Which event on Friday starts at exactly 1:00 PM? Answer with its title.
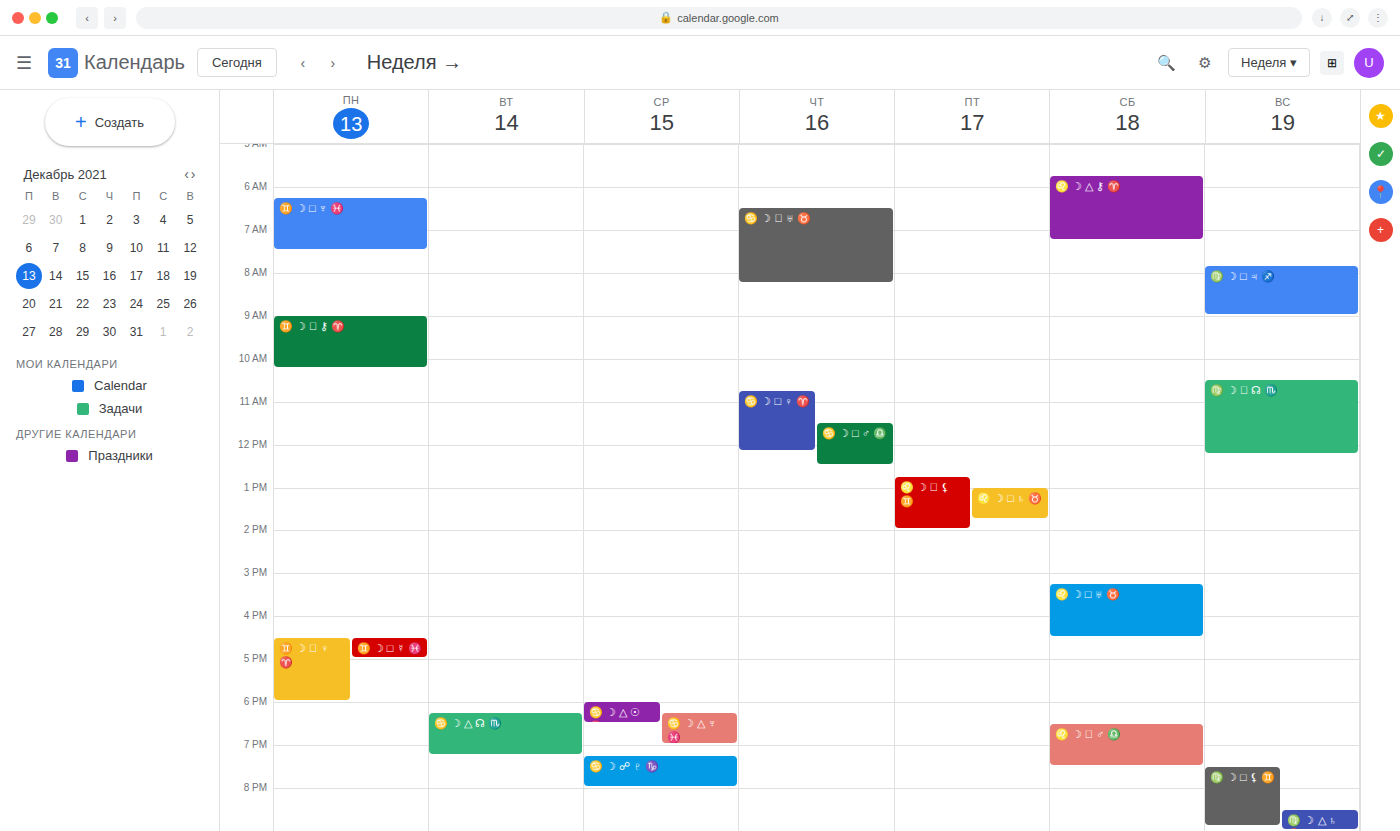
"♌️ ☽ □ ♄ ♉️"